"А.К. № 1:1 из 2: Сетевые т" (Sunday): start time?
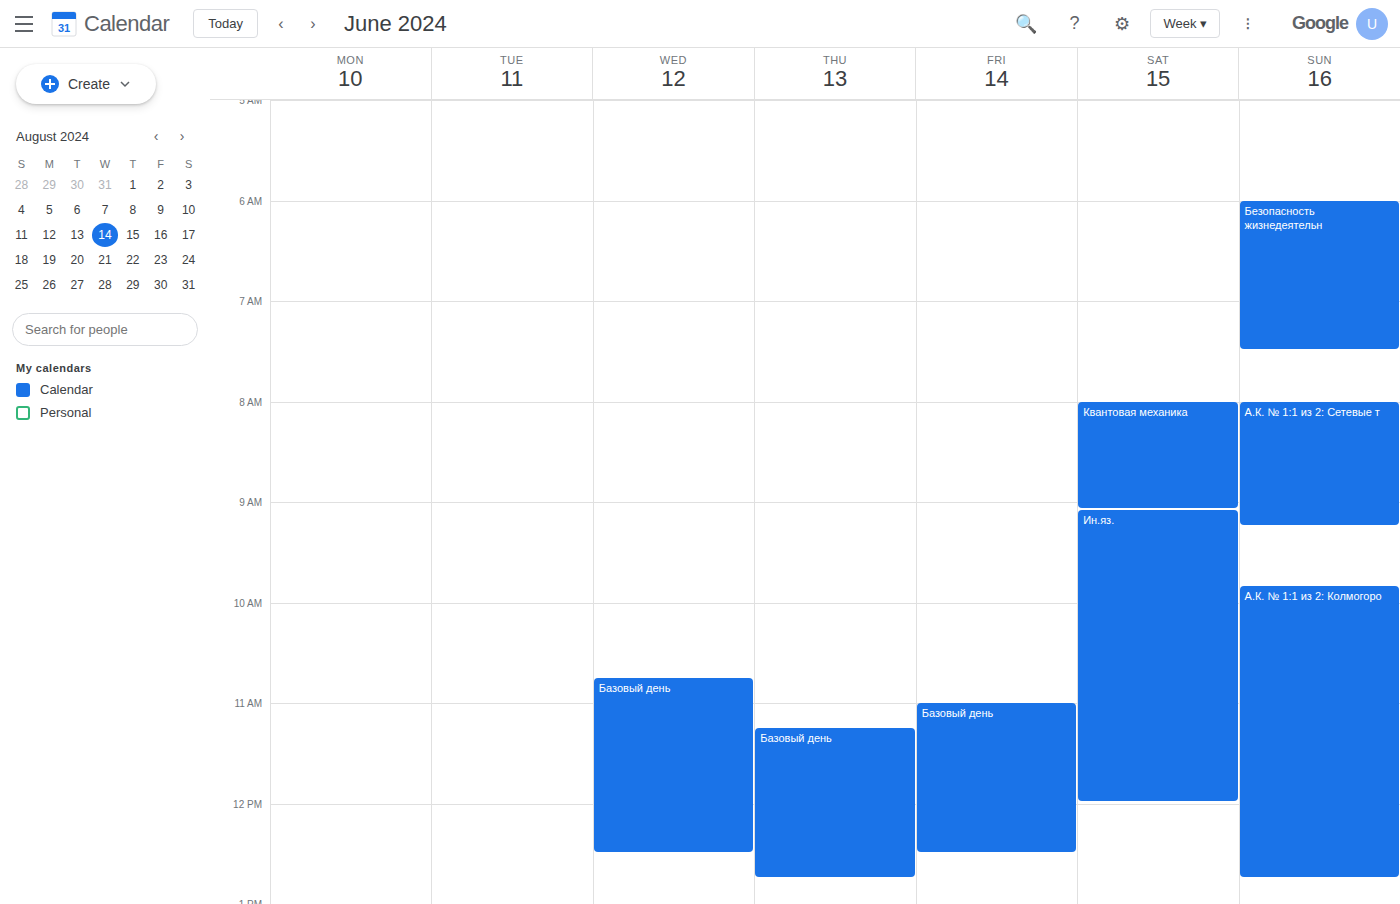
8:00 AM